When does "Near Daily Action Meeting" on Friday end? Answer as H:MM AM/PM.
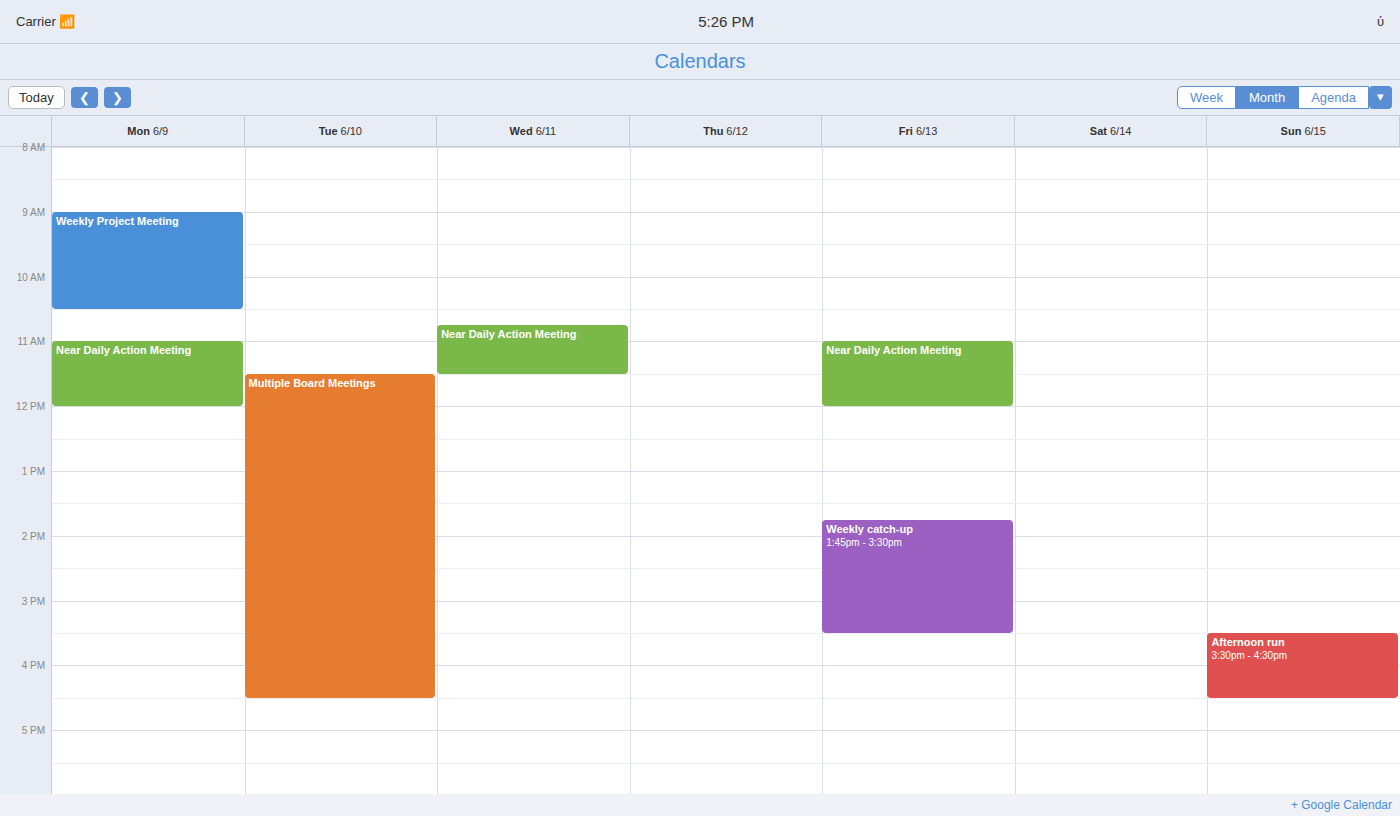
12:00 PM